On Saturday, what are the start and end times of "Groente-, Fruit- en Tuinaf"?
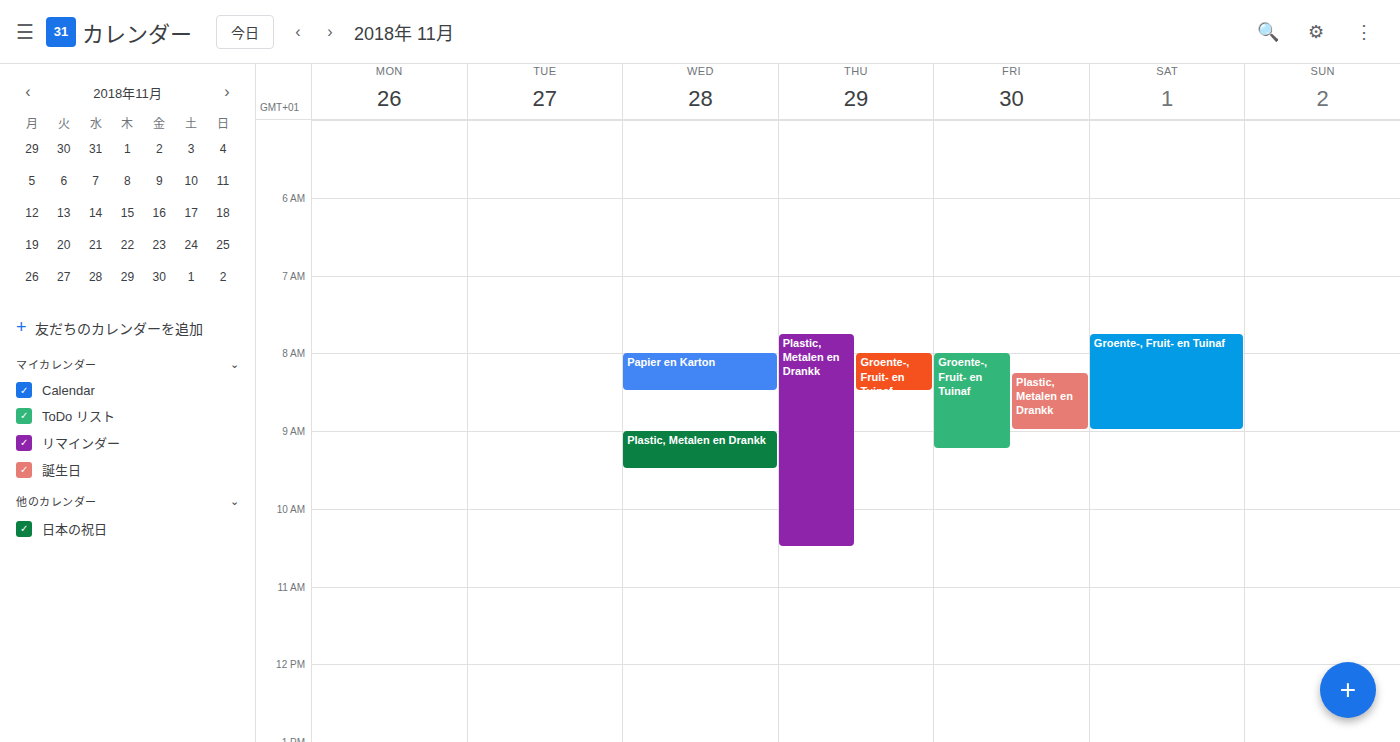
7:45 AM to 9:00 AM